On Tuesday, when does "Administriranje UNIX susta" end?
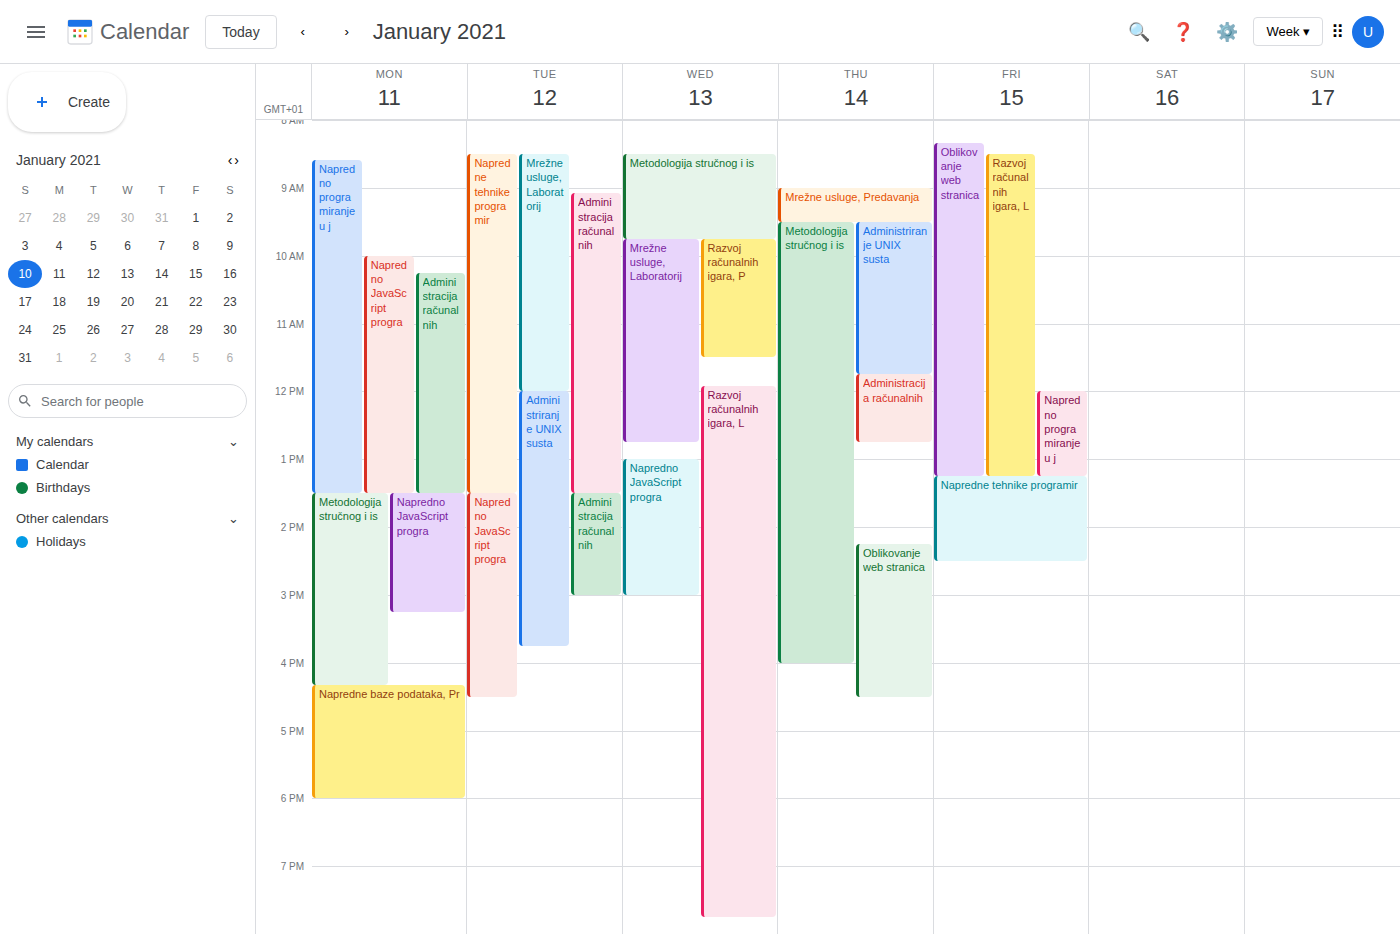
3:45 PM